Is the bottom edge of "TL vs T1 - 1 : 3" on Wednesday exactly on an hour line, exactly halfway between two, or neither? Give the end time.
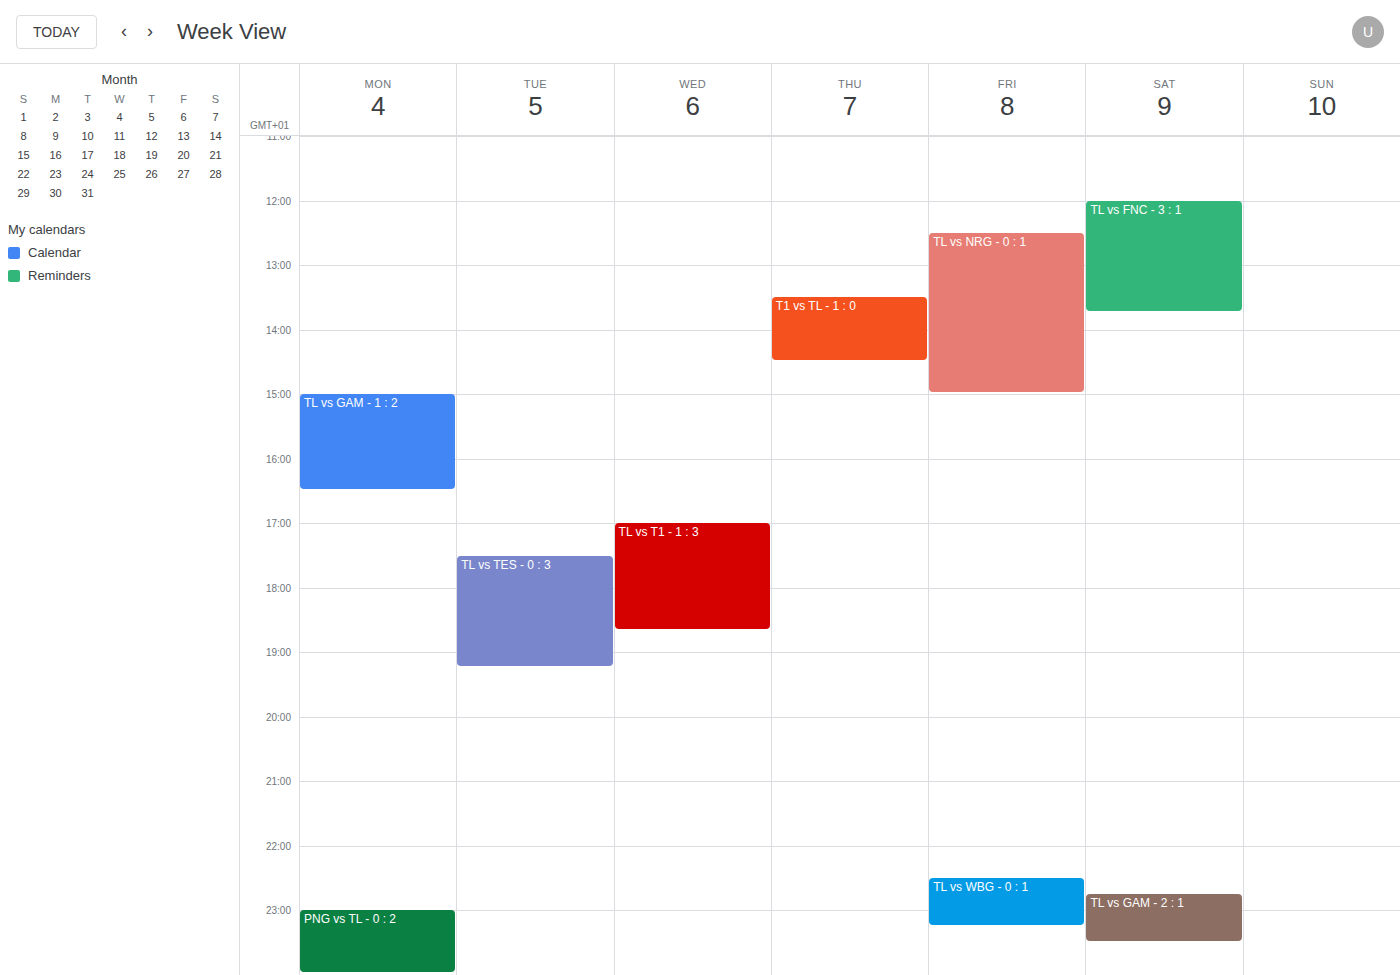
6:40 PM -- neither: 40 minutes below the 6 PM line and 20 minutes above the 7 PM line.